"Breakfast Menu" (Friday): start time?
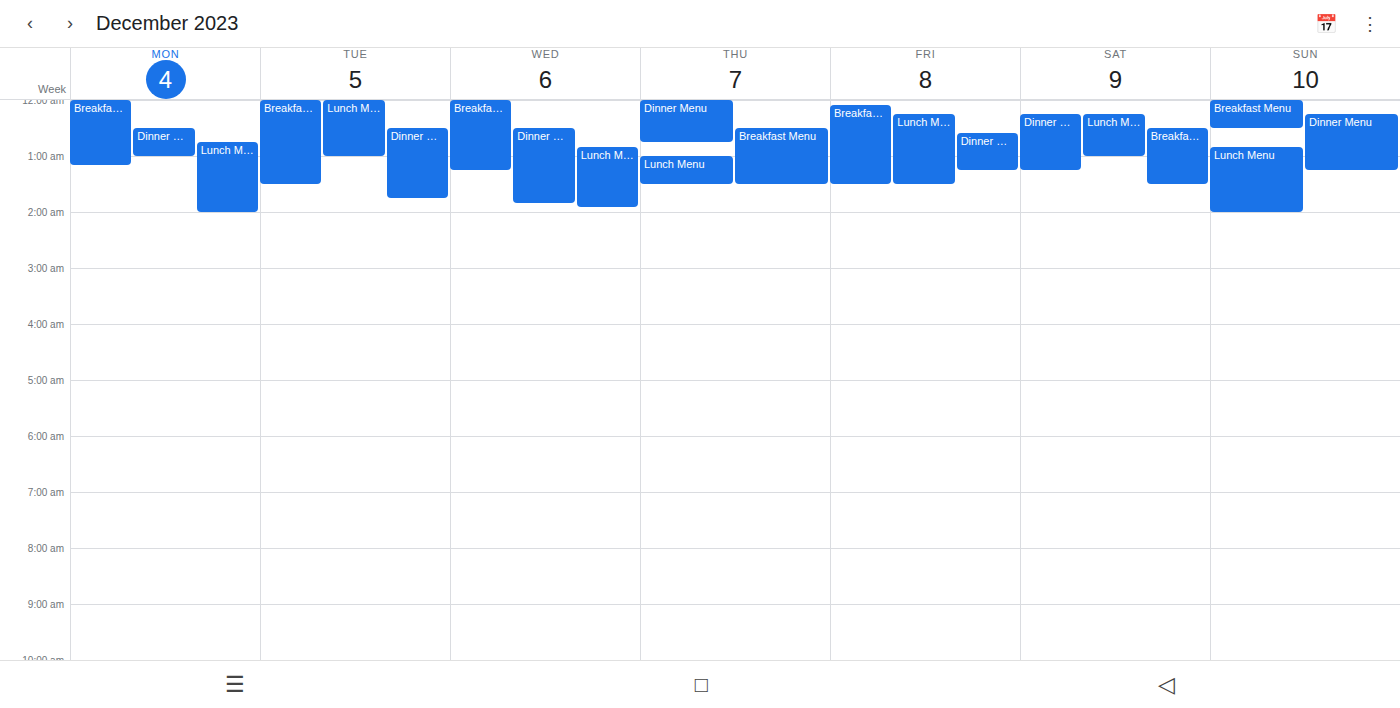
12:05 AM